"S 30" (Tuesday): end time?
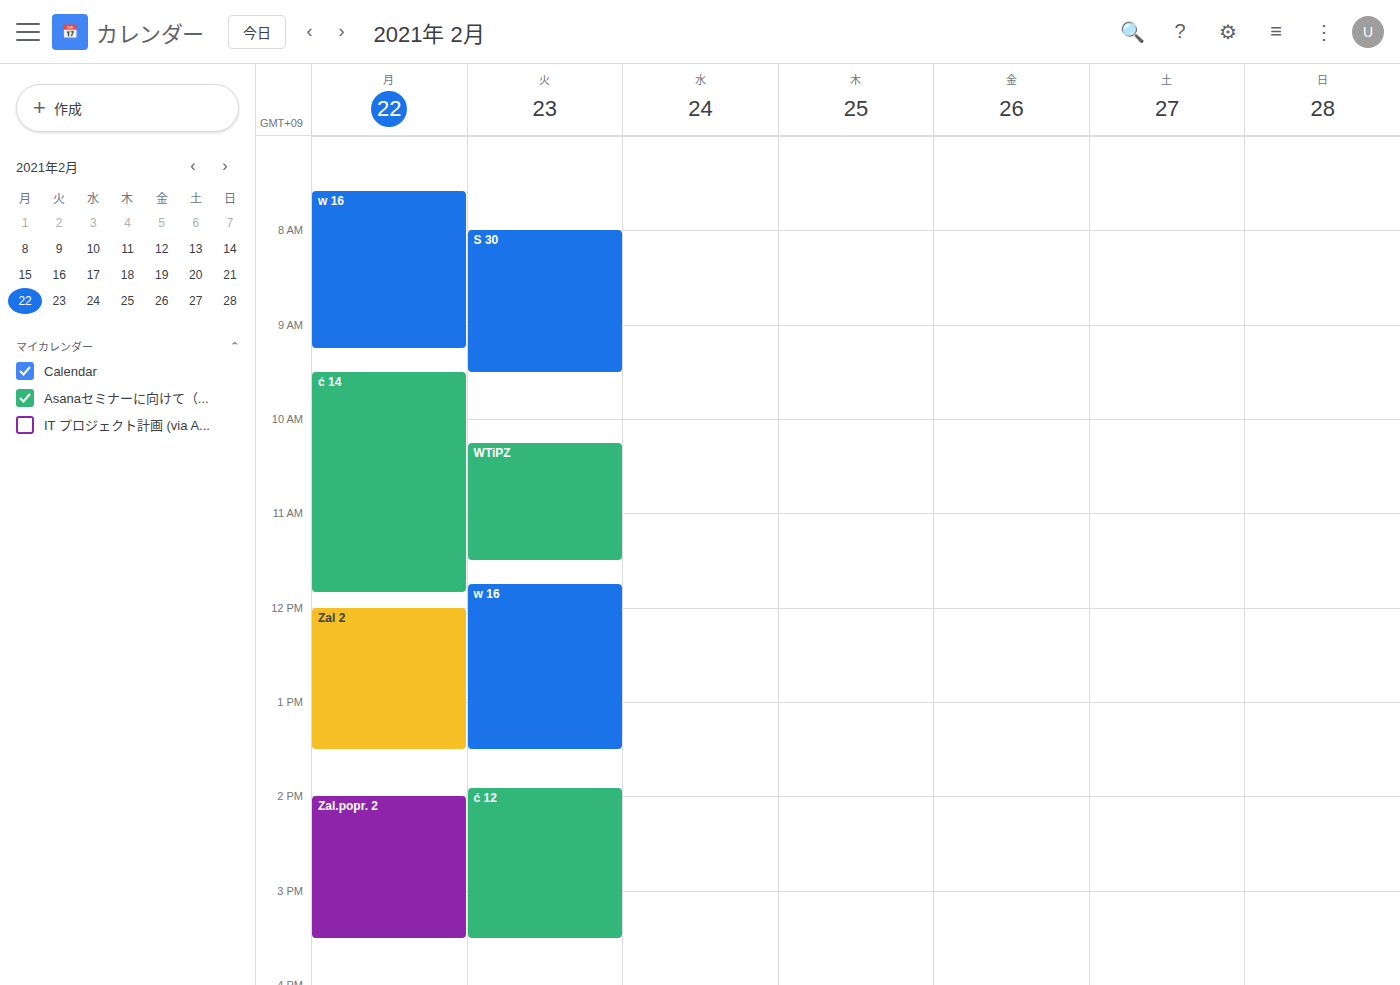
9:30 AM